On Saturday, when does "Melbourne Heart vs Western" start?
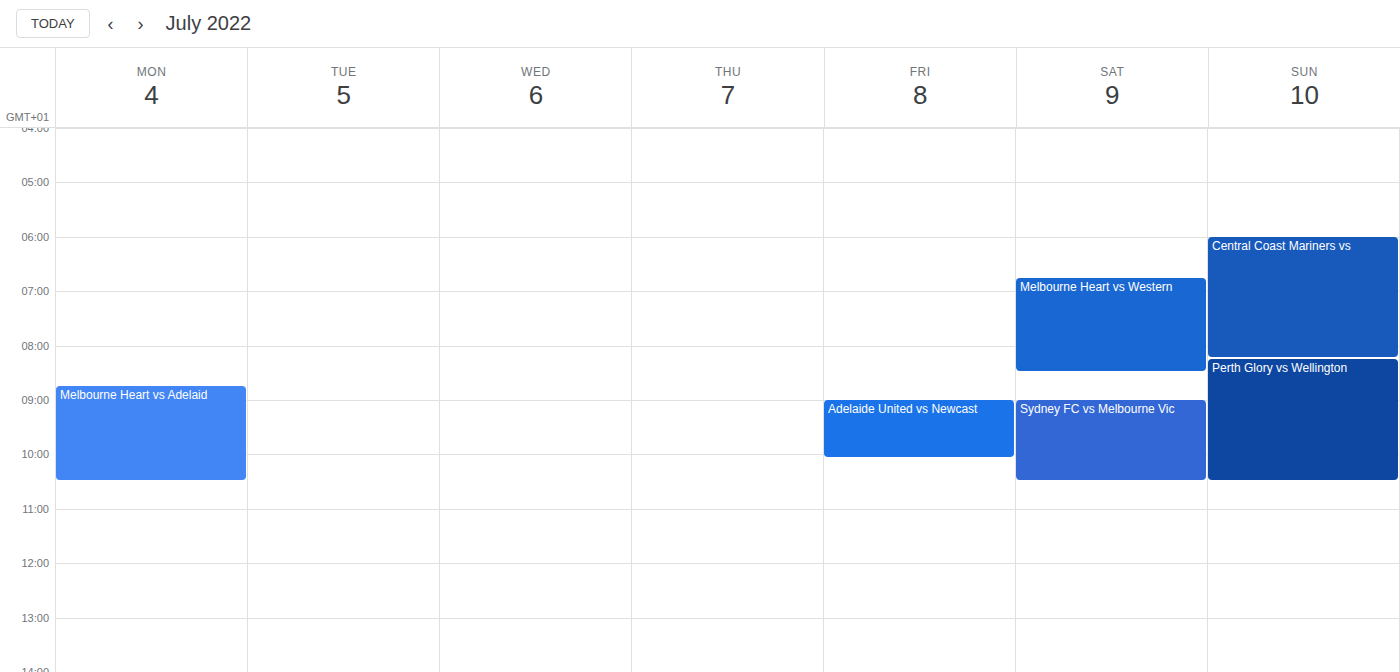
6:45 AM